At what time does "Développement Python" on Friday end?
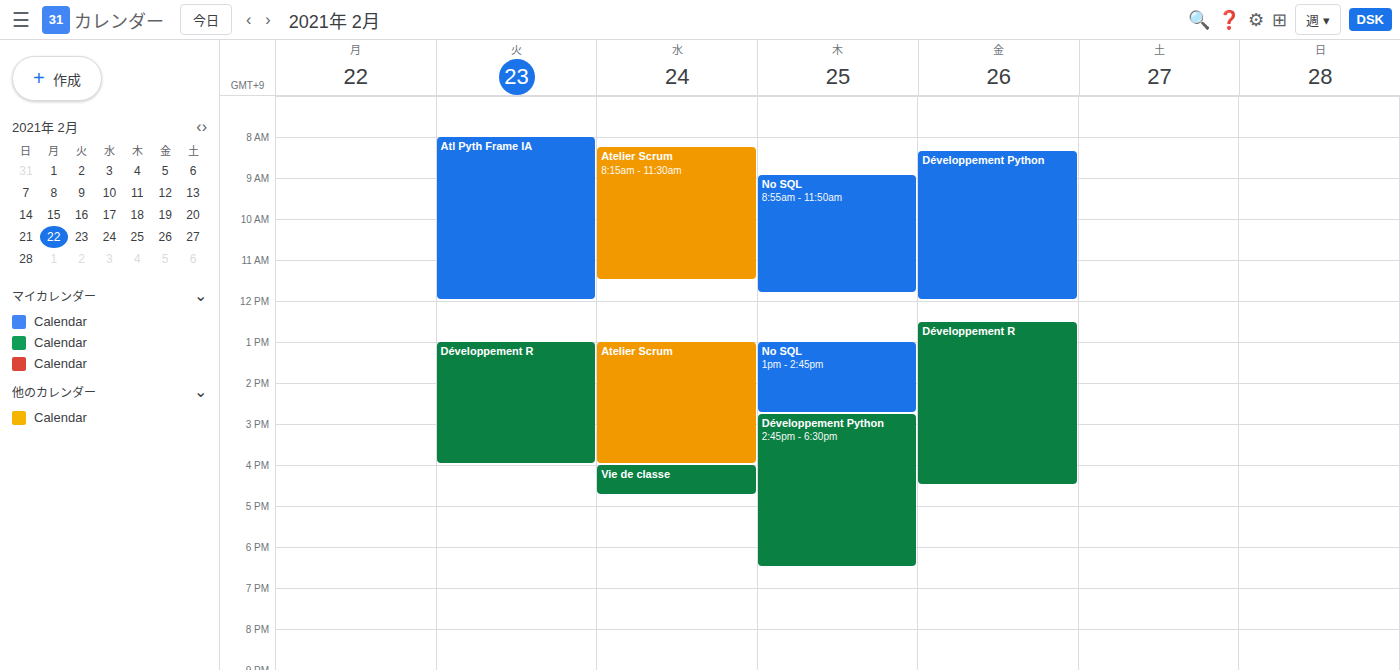
12:00 PM